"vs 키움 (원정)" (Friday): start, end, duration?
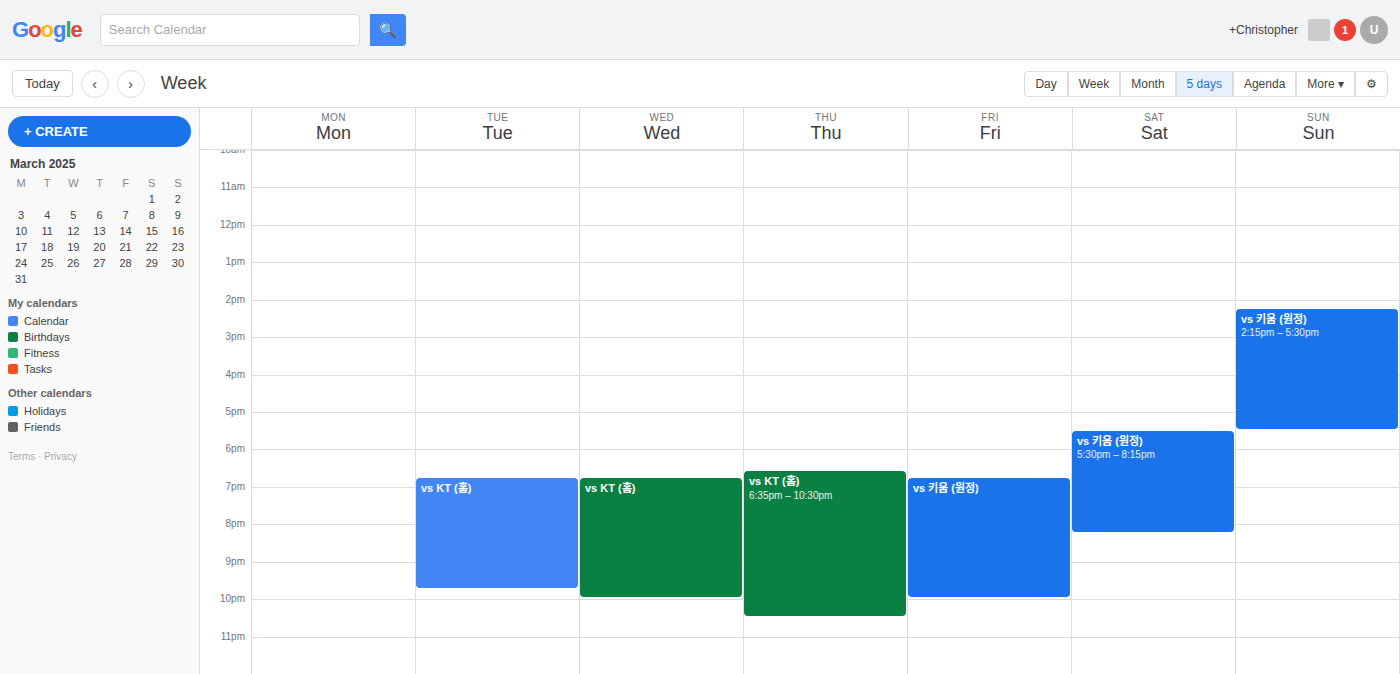
6:45 PM to 10:00 PM, 3 hours 15 minutes